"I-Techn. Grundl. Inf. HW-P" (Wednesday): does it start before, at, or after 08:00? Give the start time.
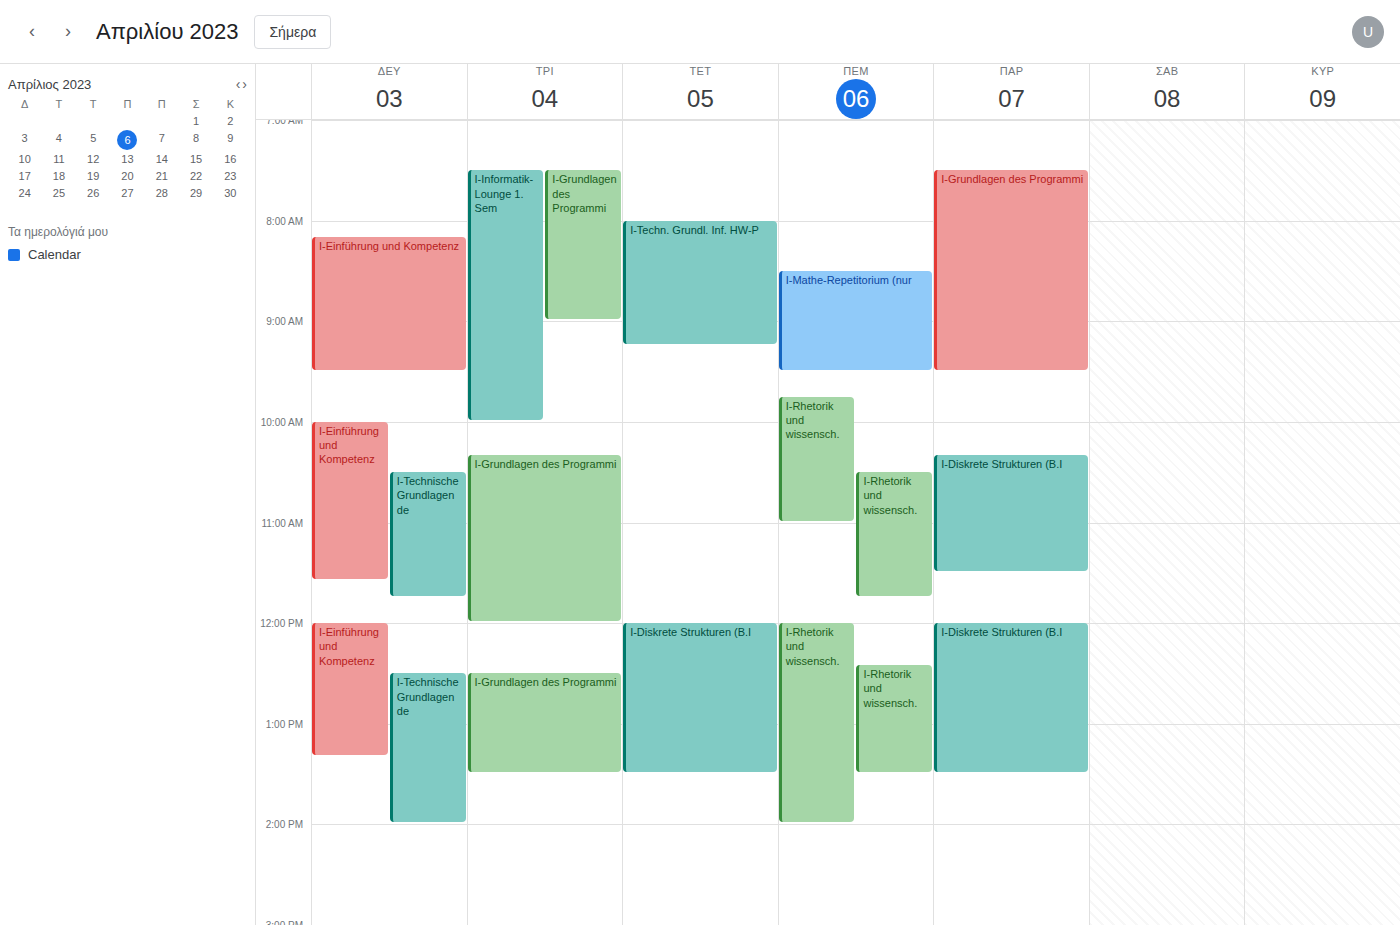
08:00 -- exactly at 08:00, on the 08:00 line.